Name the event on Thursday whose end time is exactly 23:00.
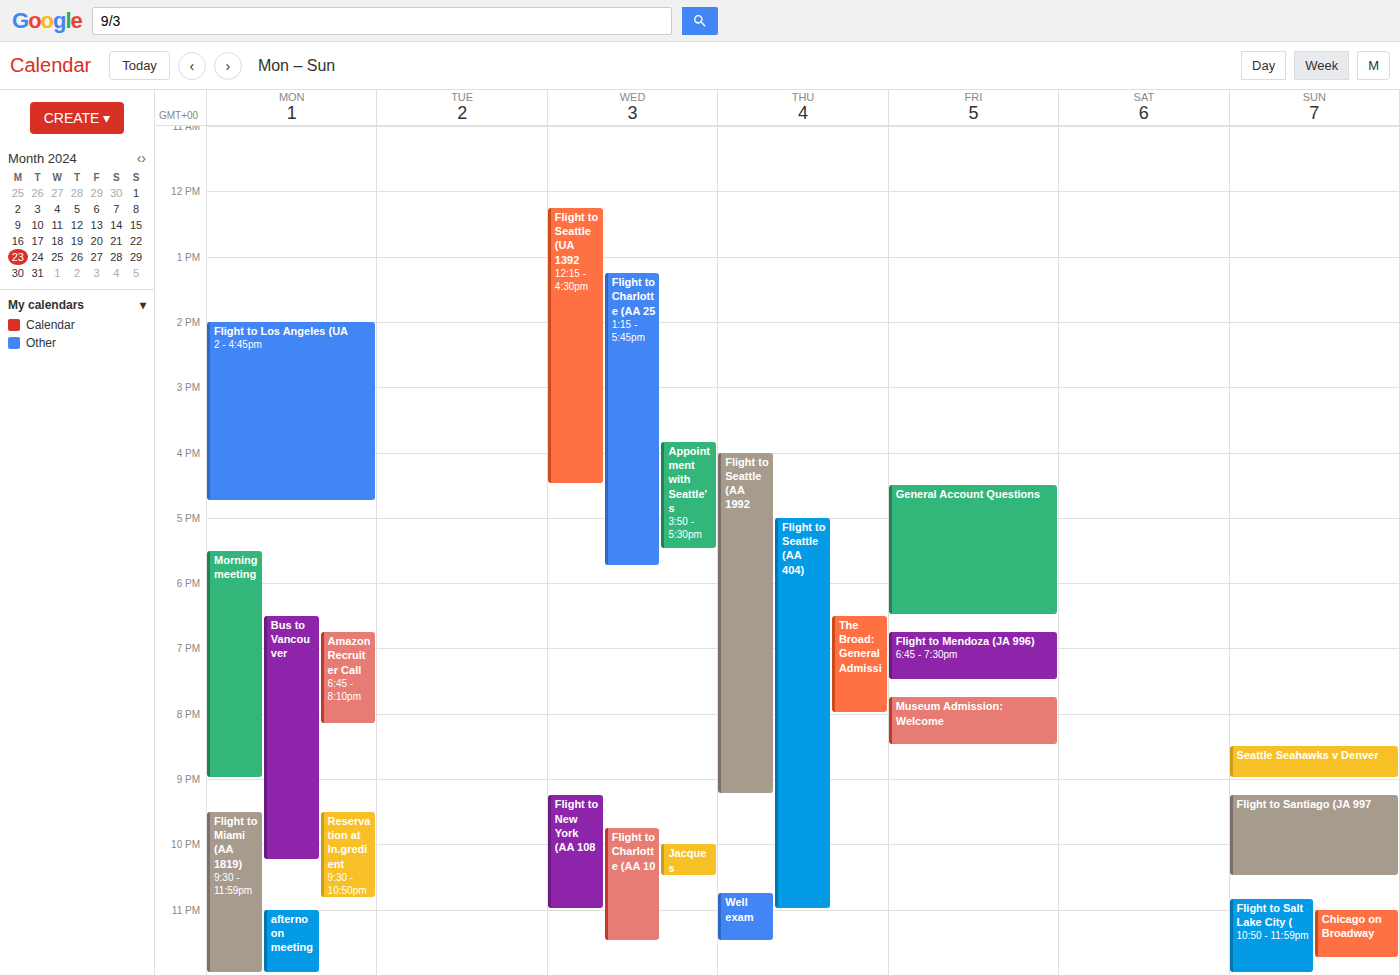
"Flight to Seattle (AA 404)"